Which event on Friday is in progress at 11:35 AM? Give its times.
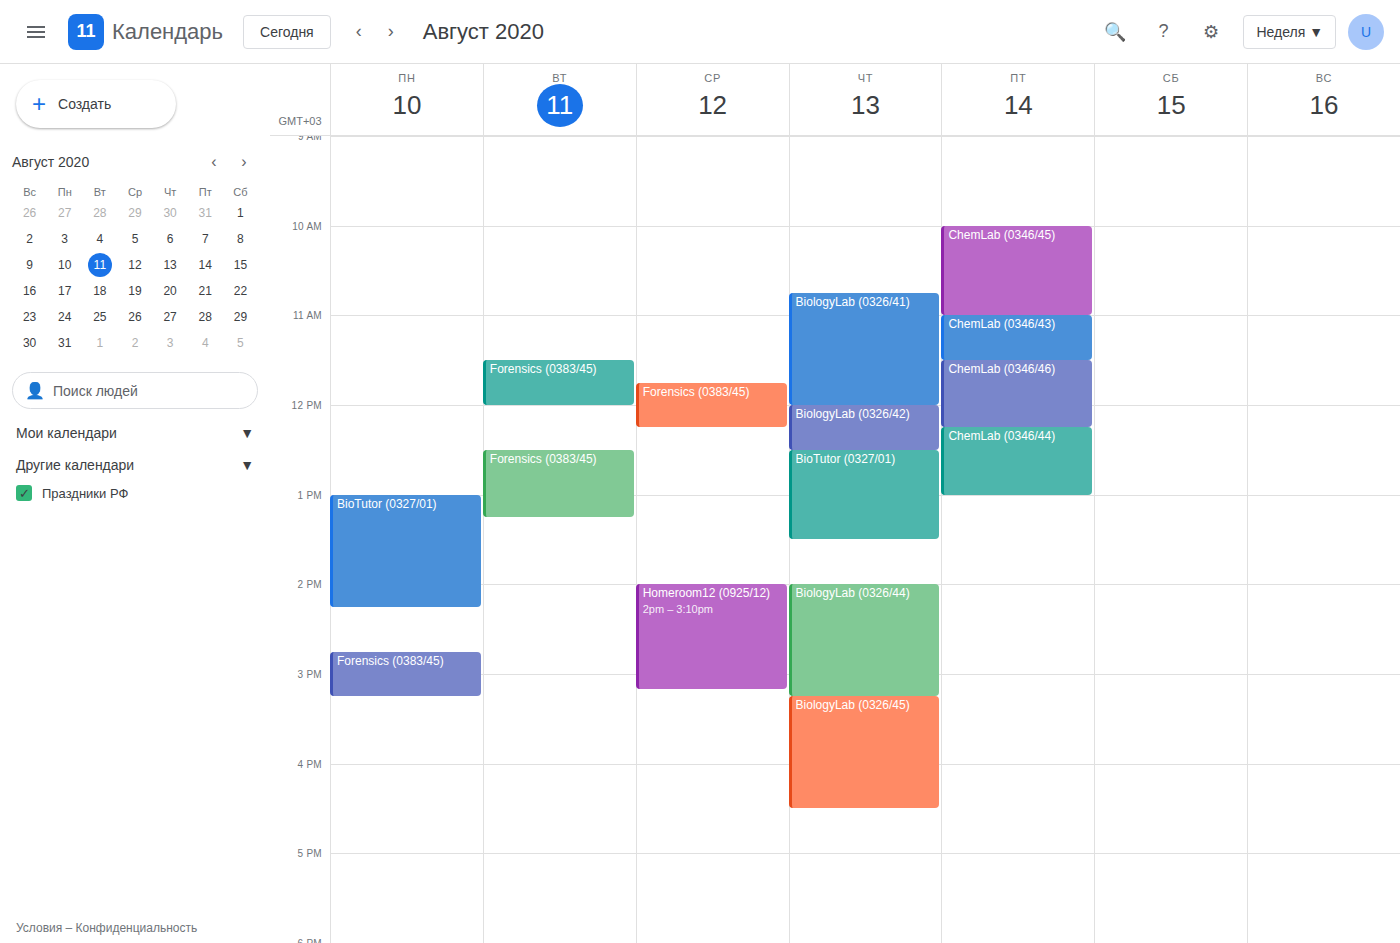
"ChemLab (0346/46)", 11:30 AM to 12:15 PM